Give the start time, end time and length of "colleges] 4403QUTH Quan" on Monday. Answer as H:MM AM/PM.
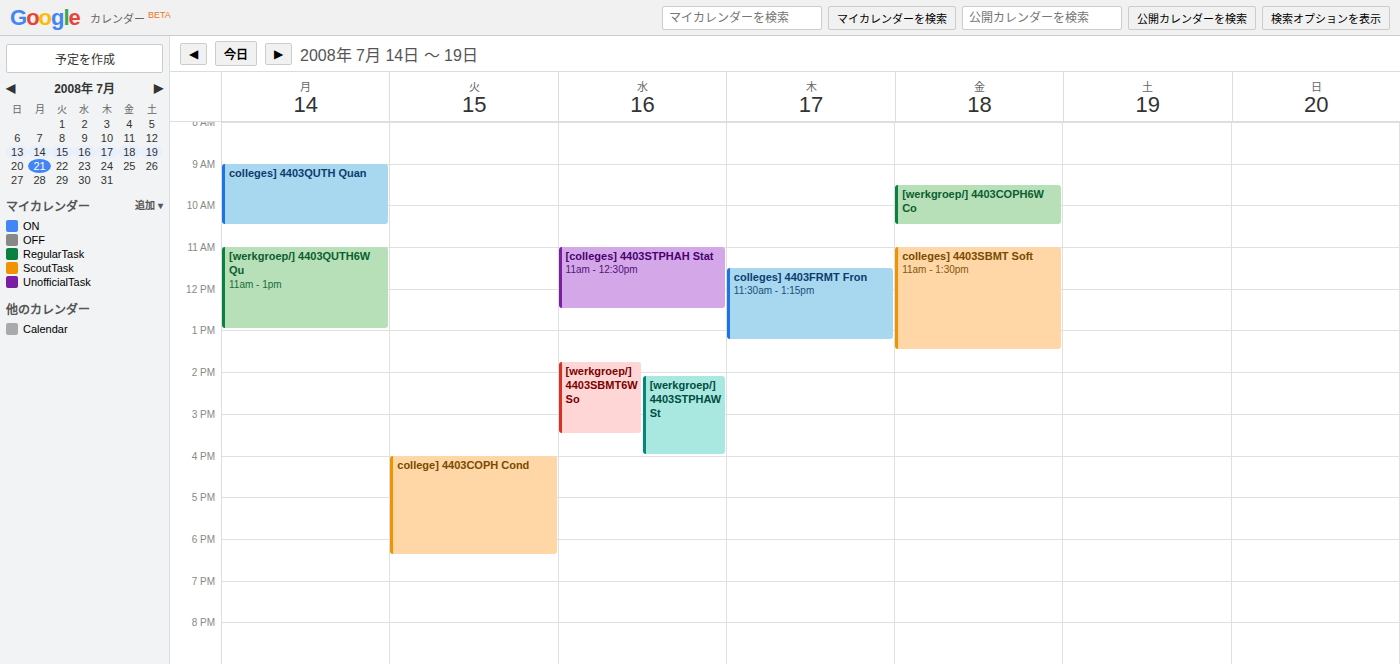
9:00 AM to 10:30 AM, 1 hour 30 minutes